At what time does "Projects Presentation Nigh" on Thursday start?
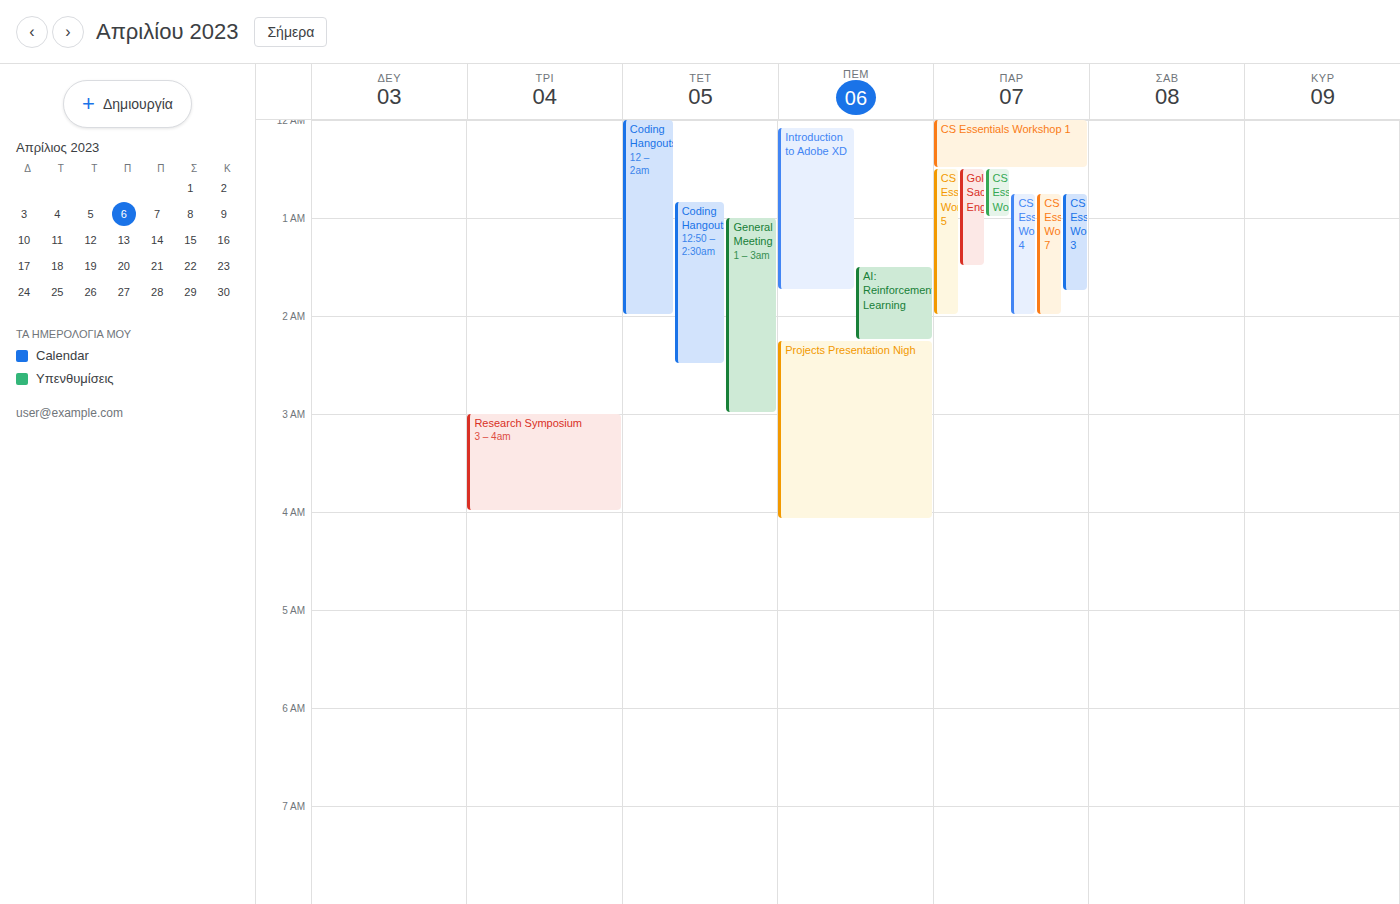
2:15 AM